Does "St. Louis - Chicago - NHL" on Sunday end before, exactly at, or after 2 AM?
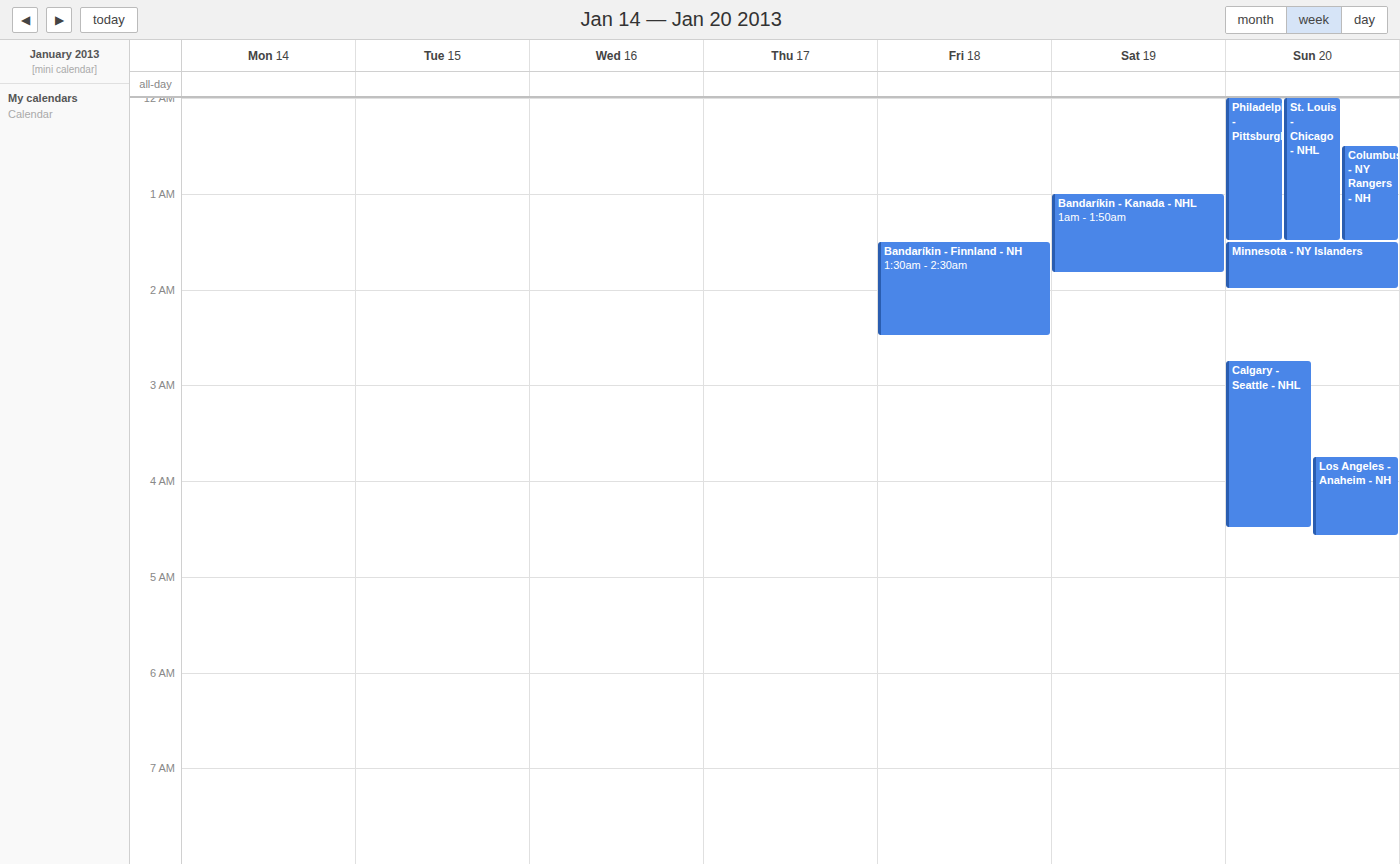
1:30 AM -- before 2 AM, 30 minutes above the 2 AM line.